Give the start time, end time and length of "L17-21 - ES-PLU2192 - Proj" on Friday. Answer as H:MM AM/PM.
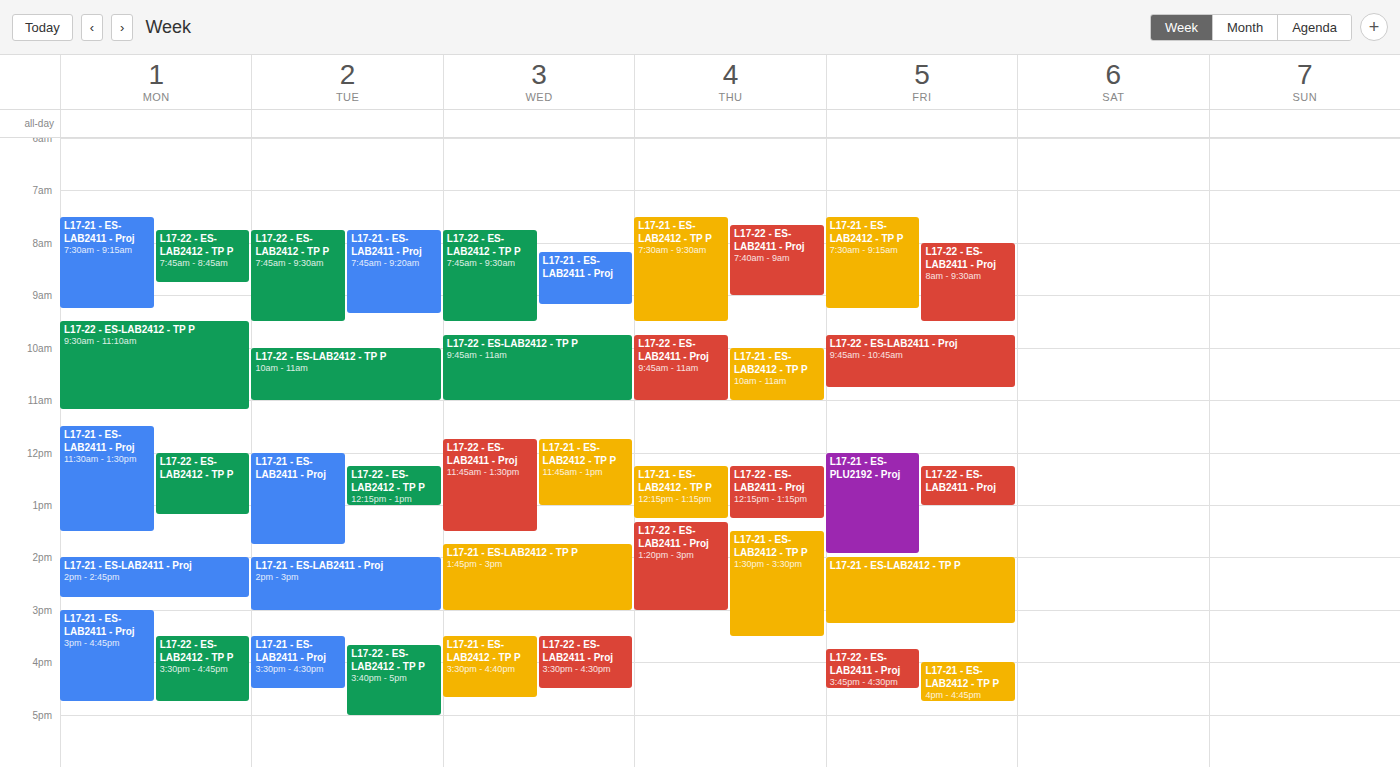
12:00 PM to 1:55 PM, 1 hour 55 minutes